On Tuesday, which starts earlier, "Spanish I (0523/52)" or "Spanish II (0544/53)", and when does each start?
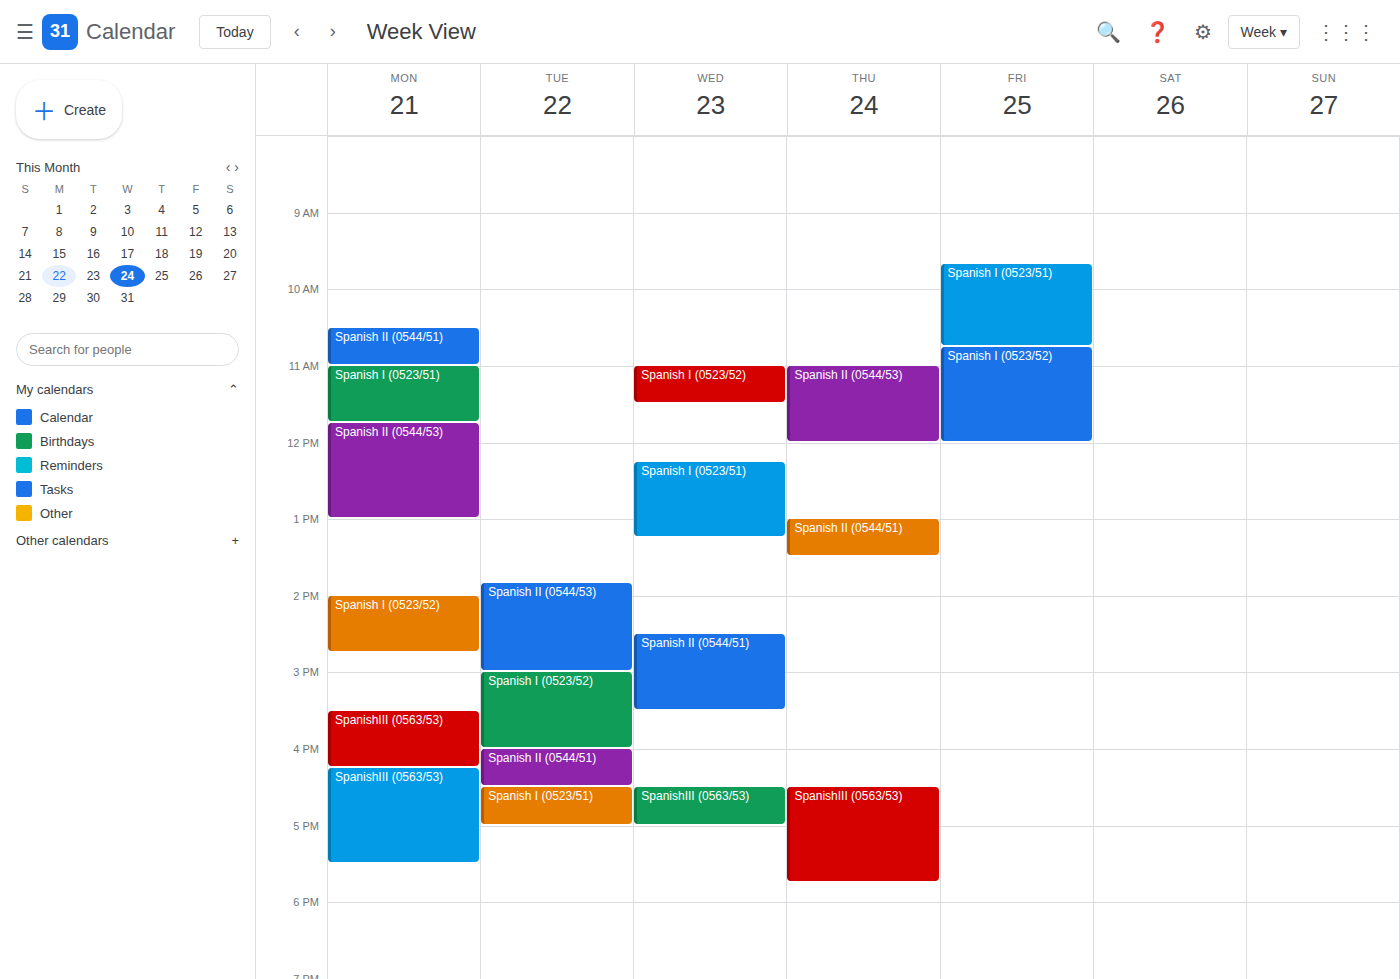
"Spanish II (0544/53)" 1:50 PM; "Spanish I (0523/52)" 3:00 PM.